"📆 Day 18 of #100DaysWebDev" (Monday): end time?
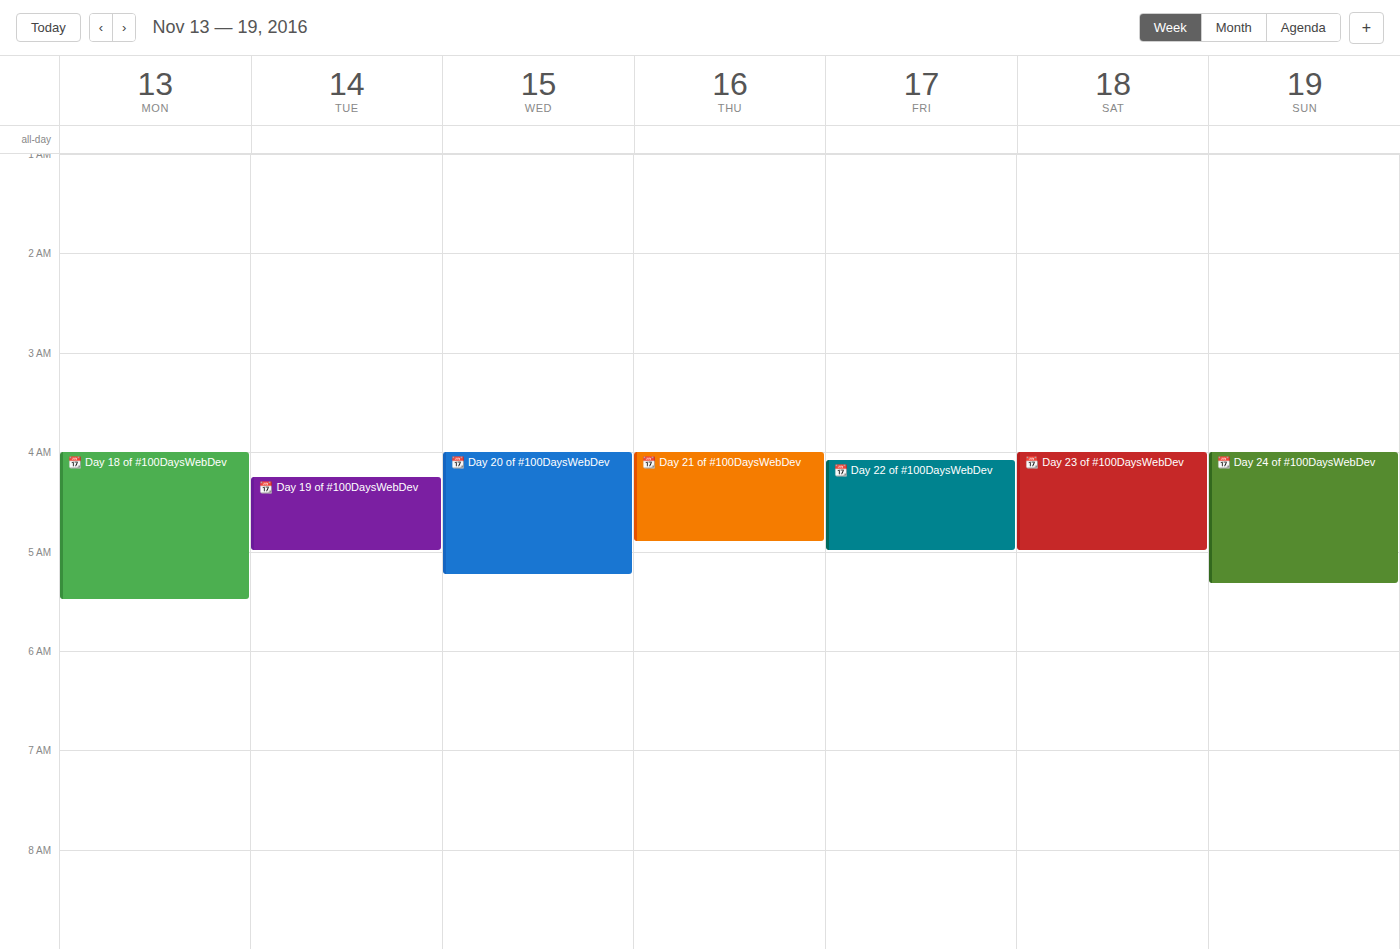
05:30